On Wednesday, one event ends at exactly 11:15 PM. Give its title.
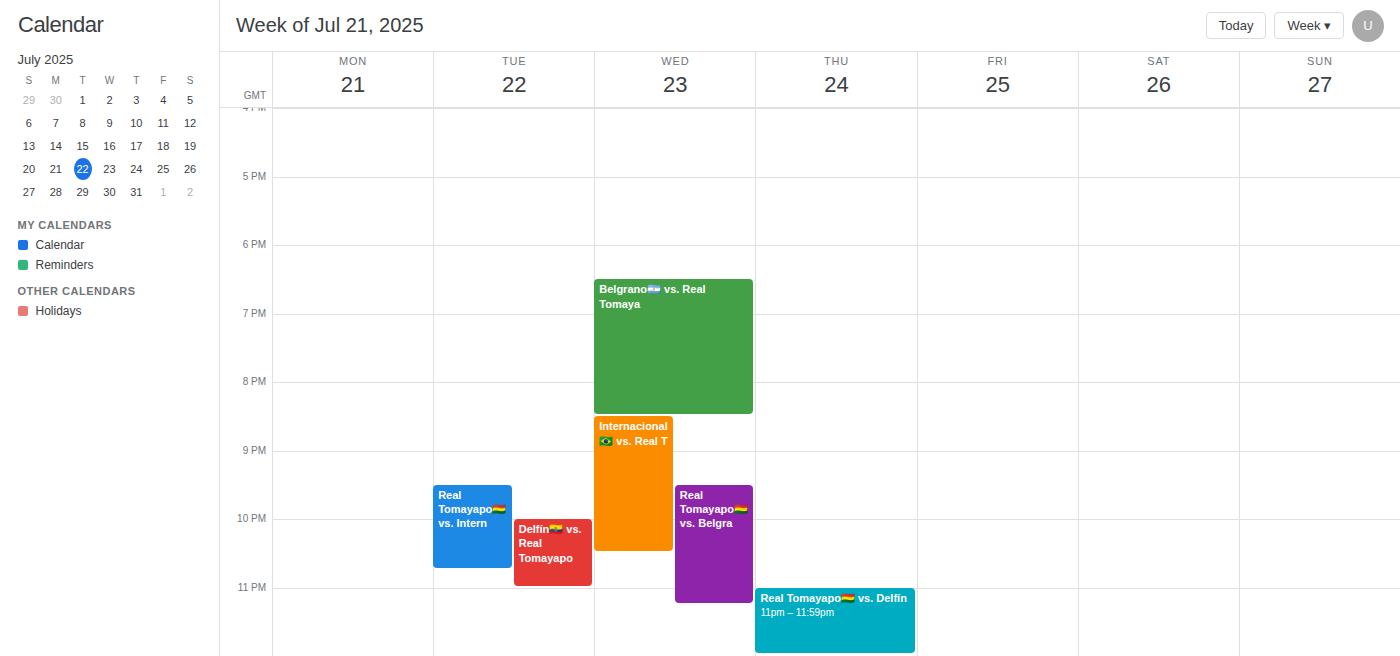
"Real Tomayapo🇧🇴 vs. Belgra"